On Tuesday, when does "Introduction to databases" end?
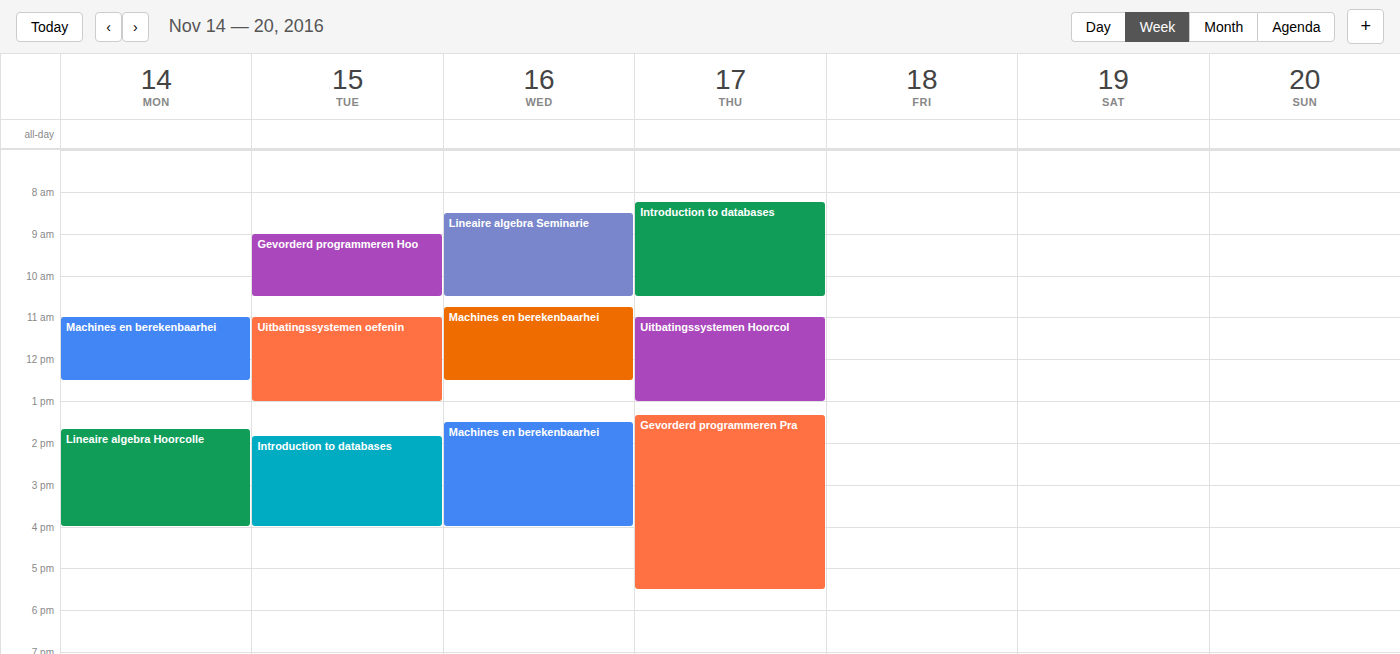
4:00 PM